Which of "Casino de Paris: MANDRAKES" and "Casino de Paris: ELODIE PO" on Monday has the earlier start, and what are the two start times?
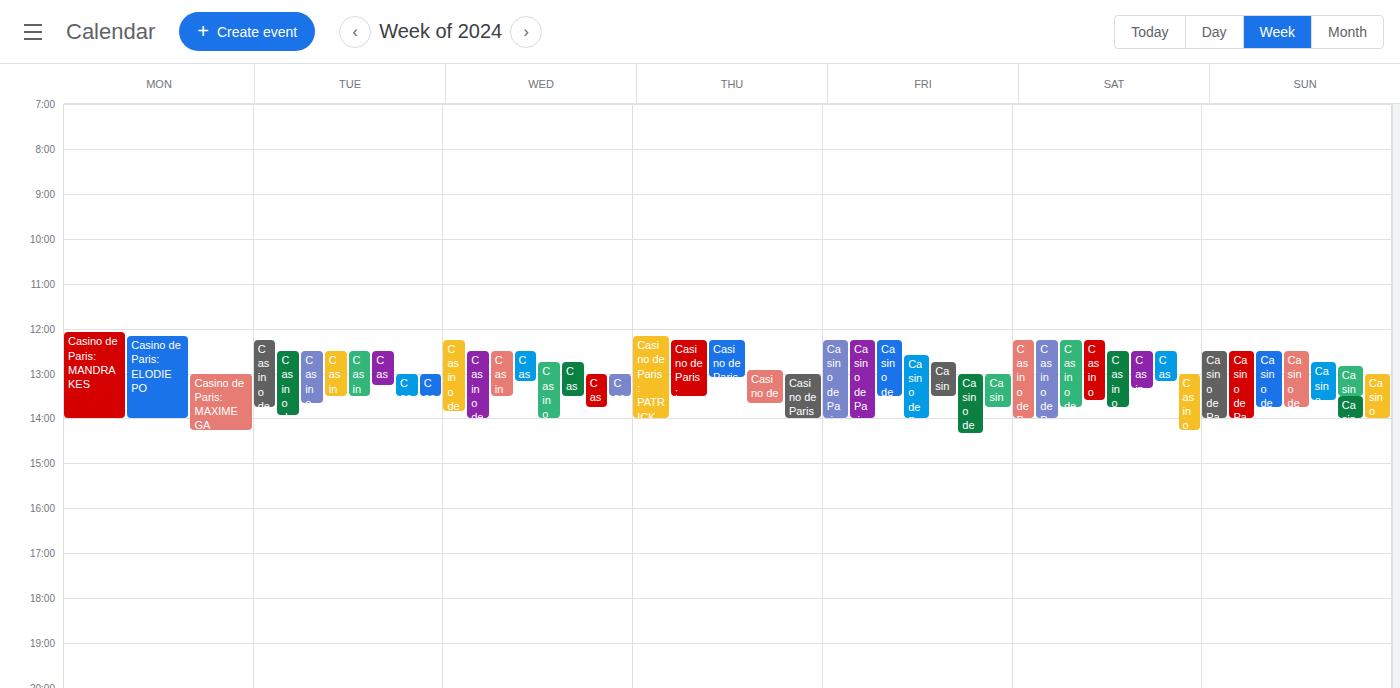
"Casino de Paris: MANDRAKES" 12:05; "Casino de Paris: ELODIE PO" 12:10.